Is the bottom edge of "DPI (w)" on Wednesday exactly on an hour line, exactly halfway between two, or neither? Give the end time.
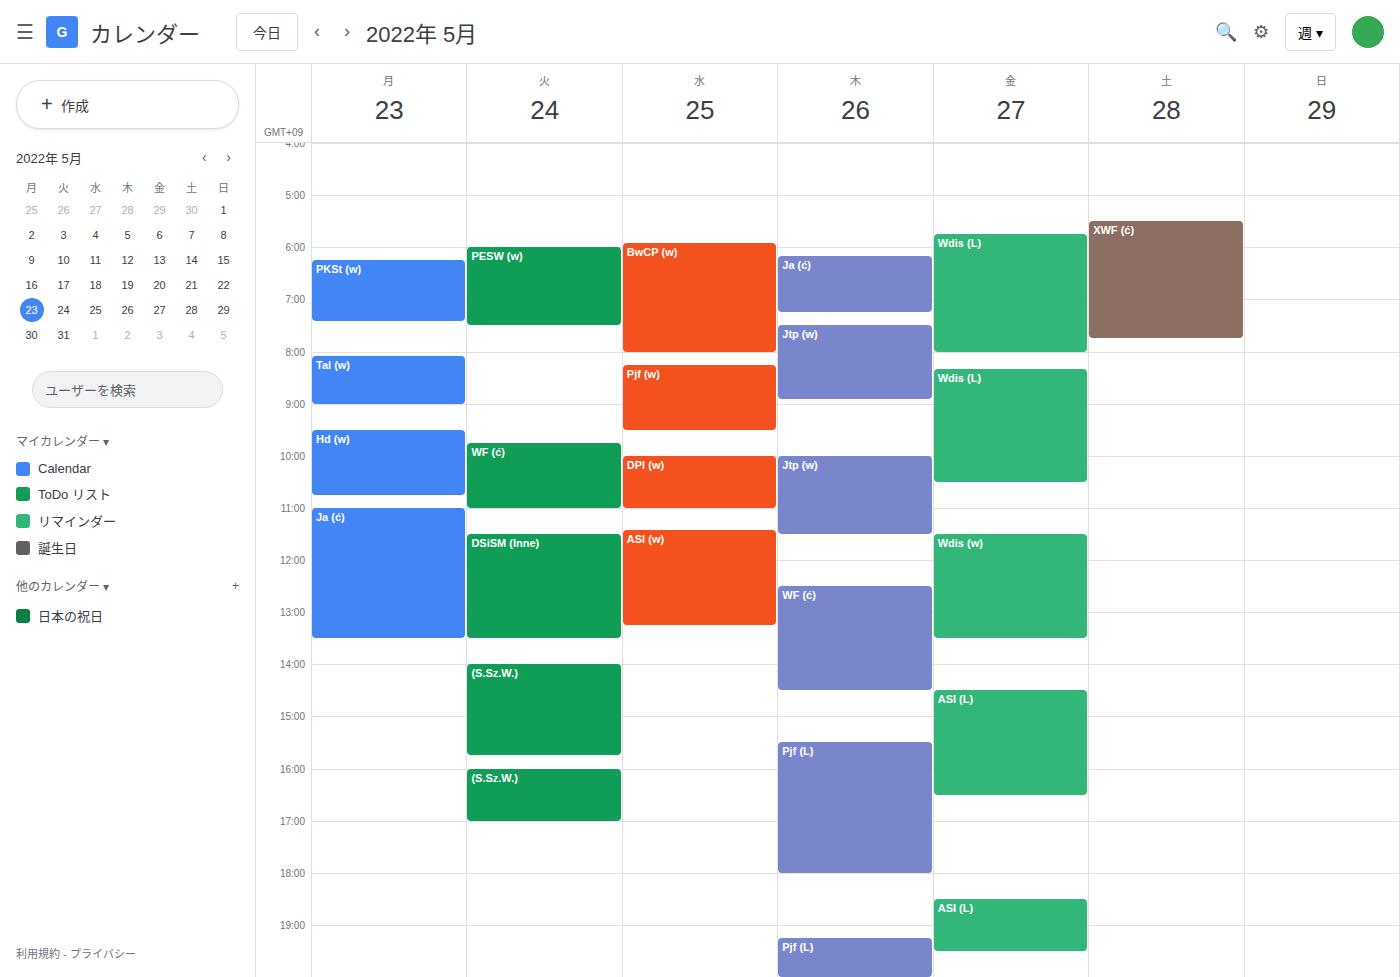
11:00 -- exactly on the 11:00 line.